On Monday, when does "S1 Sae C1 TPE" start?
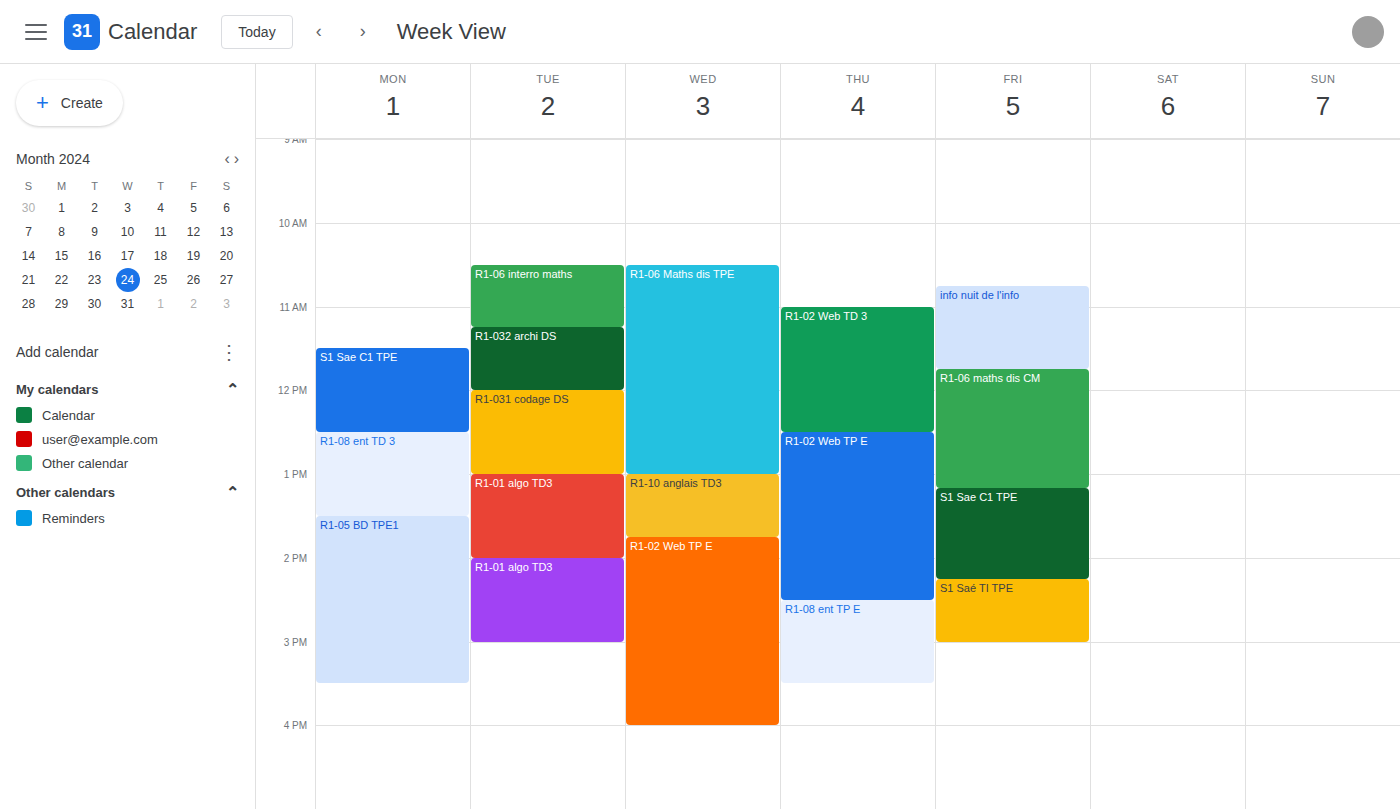
11:30 AM